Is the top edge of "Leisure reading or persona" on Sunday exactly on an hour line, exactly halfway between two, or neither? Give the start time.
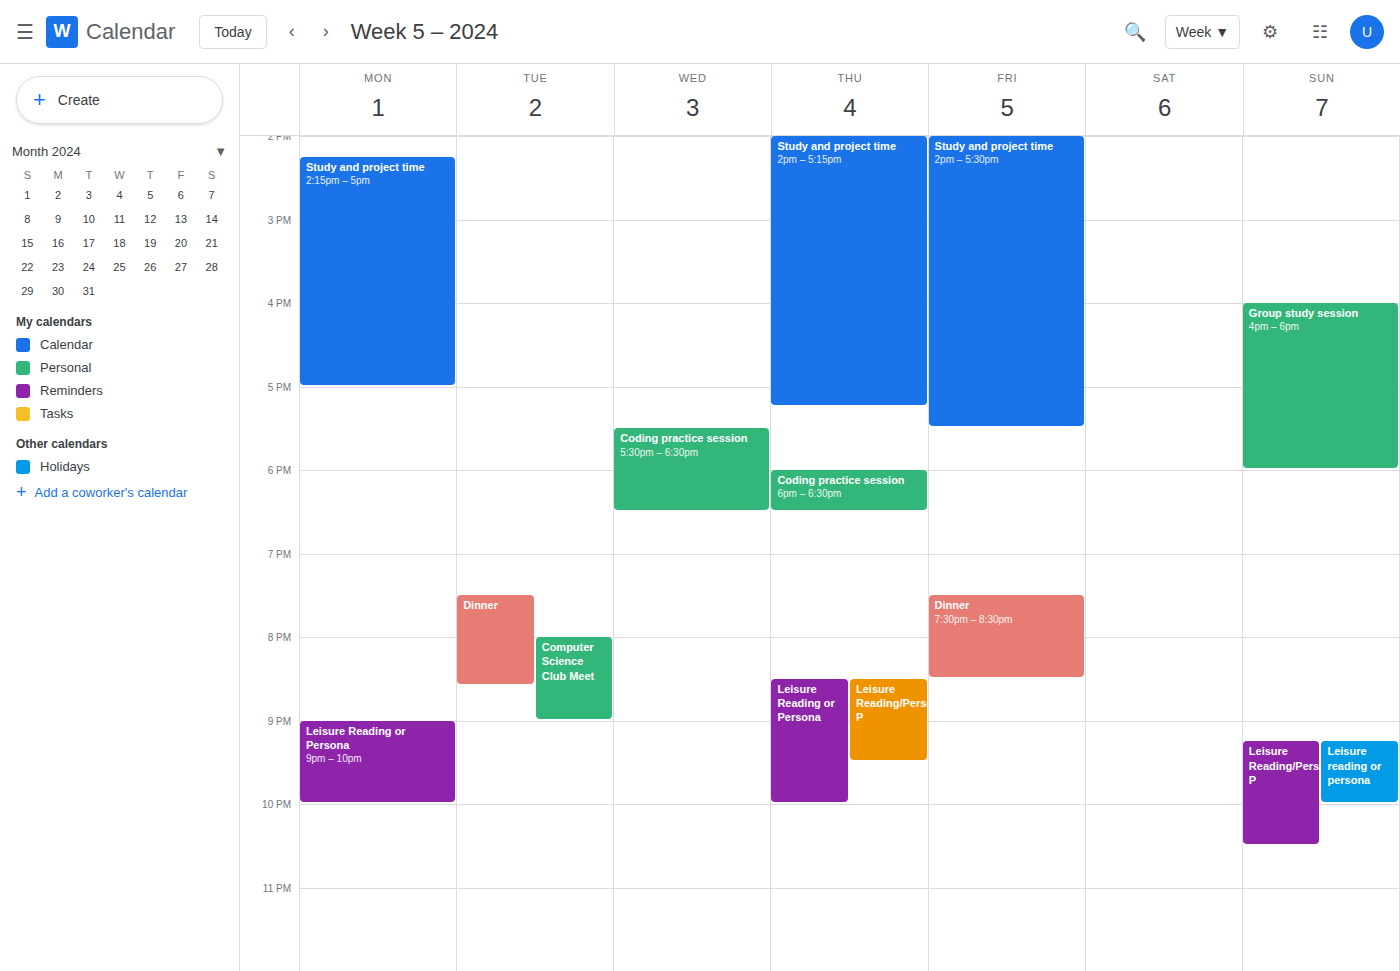
9:15 PM -- neither: a quarter of the way from the 9 PM line to the 10 PM line.